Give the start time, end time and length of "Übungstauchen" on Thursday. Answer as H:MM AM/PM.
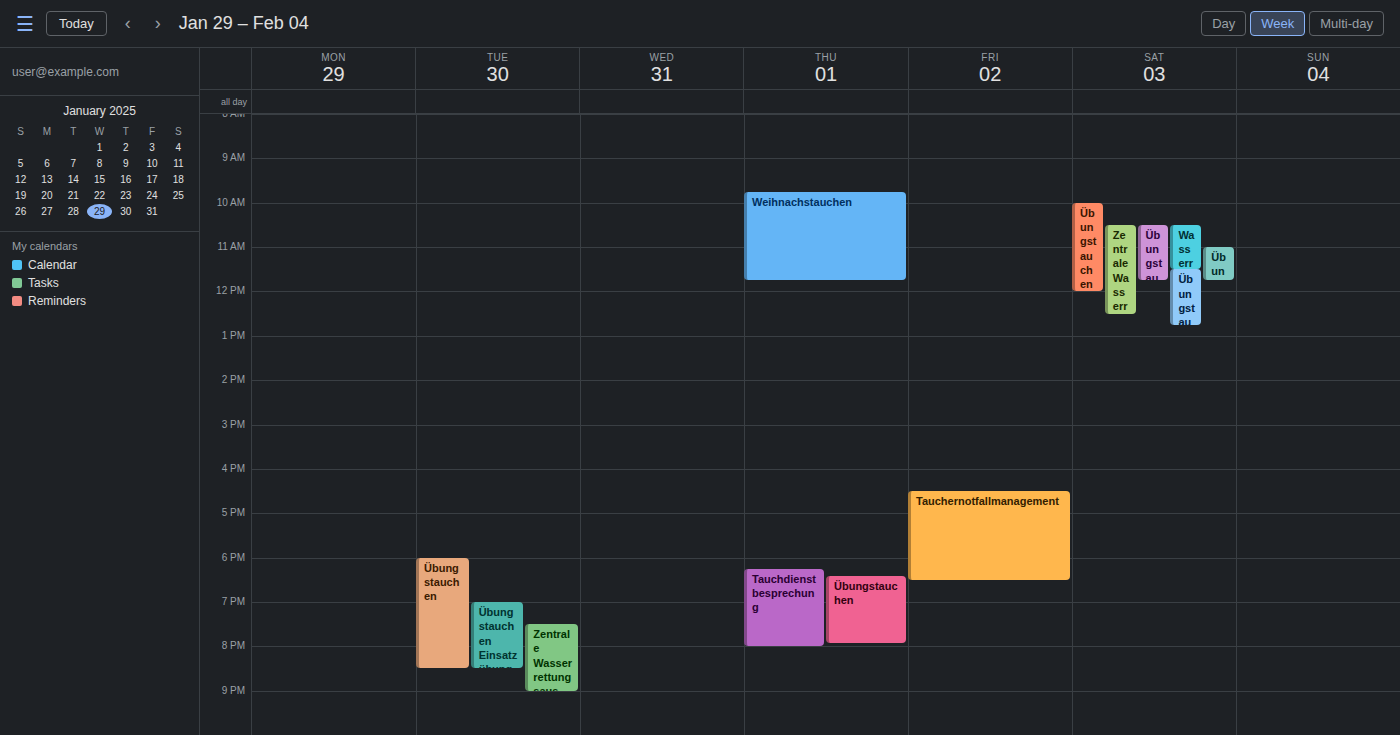
6:25 PM to 7:55 PM, 1 hour 30 minutes